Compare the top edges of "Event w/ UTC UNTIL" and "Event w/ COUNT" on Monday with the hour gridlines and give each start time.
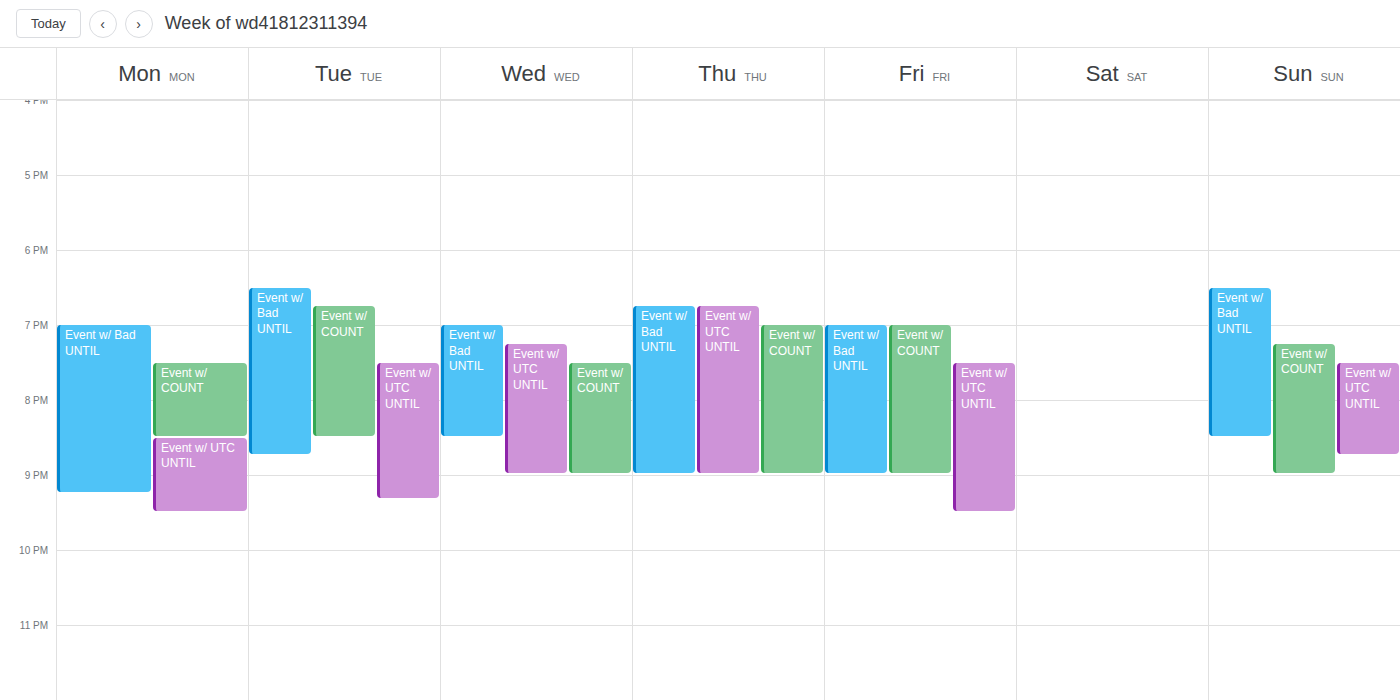
"Event w/ UTC UNTIL": 8:30 PM, halfway between the 8 PM and 9 PM lines. "Event w/ COUNT": 7:30 PM, halfway between the 7 PM and 8 PM lines.